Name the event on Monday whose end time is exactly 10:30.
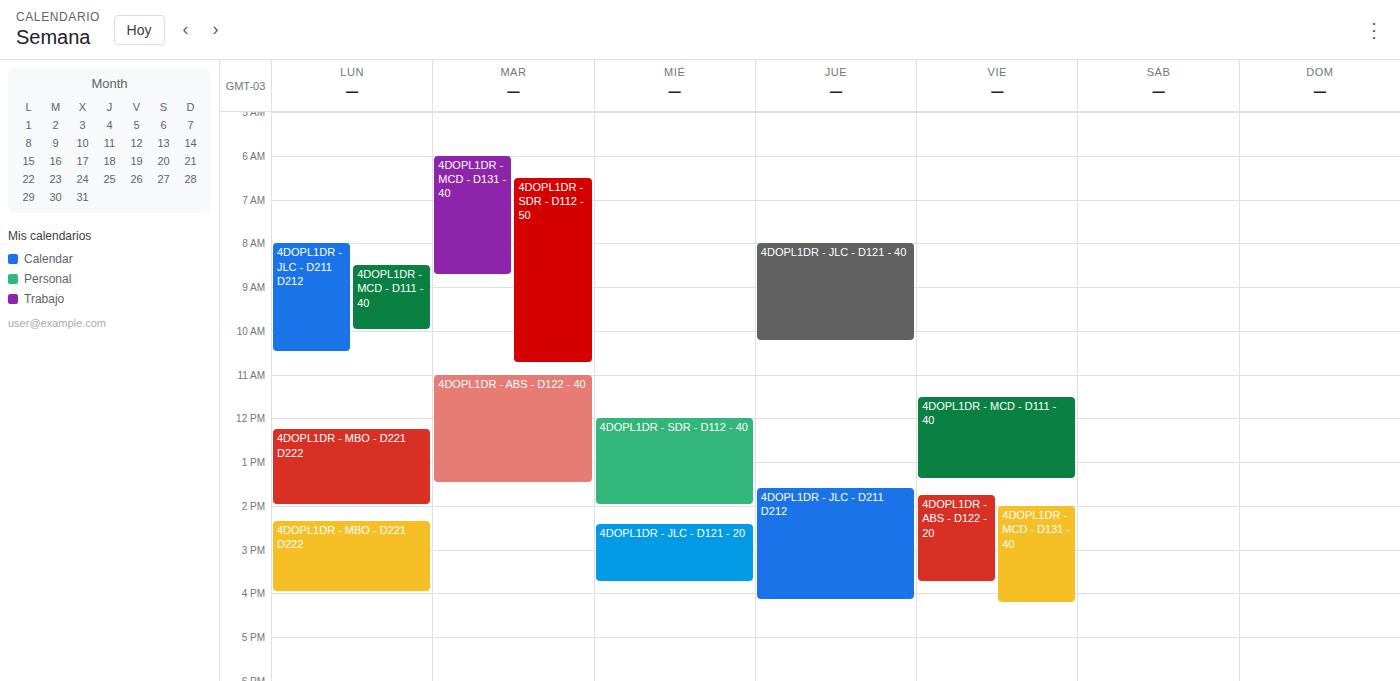
"4DOPL1DR - JLC - D211 D212"